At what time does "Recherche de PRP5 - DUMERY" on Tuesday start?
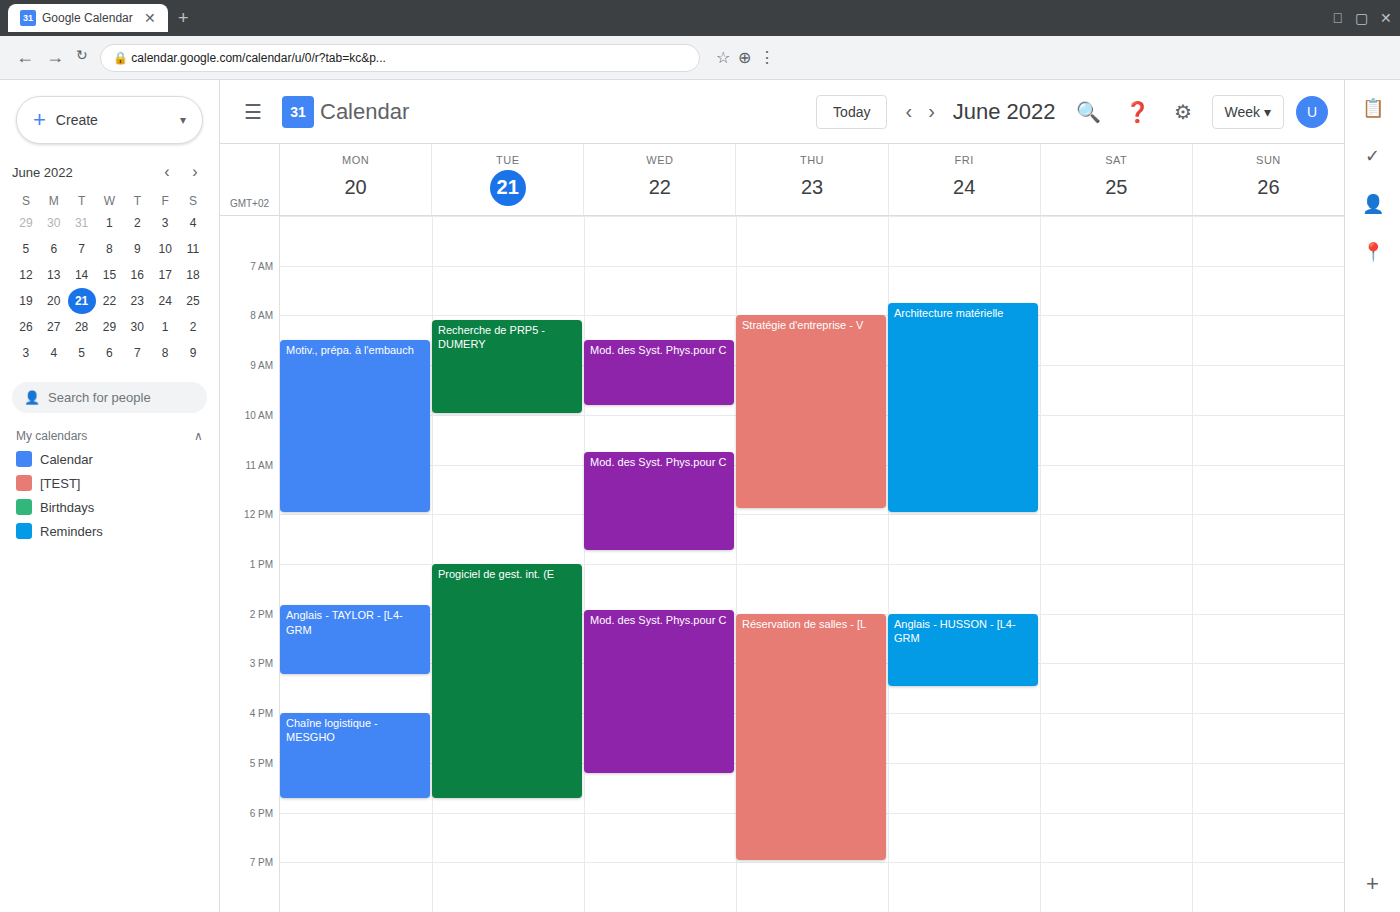
8:05 AM